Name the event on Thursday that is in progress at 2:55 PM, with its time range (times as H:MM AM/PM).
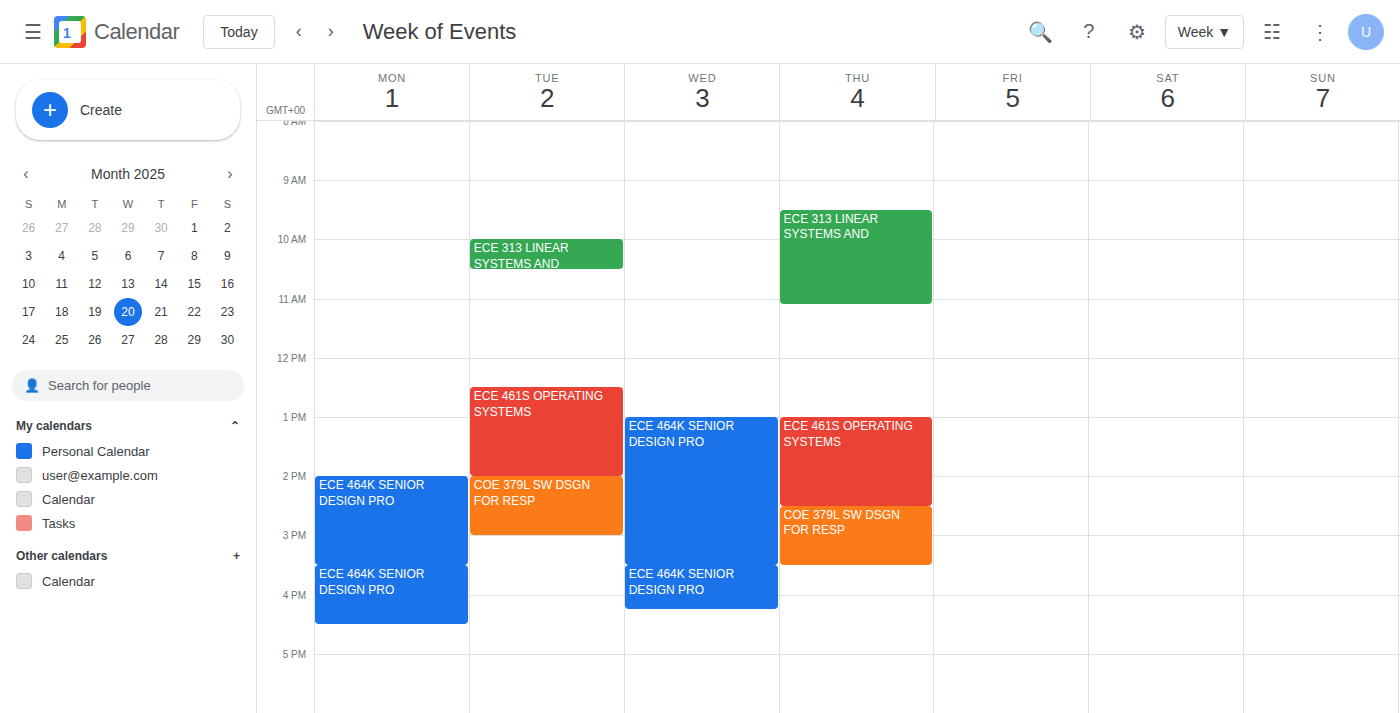
"COE 379L SW DSGN FOR RESP", 2:30 PM to 3:30 PM